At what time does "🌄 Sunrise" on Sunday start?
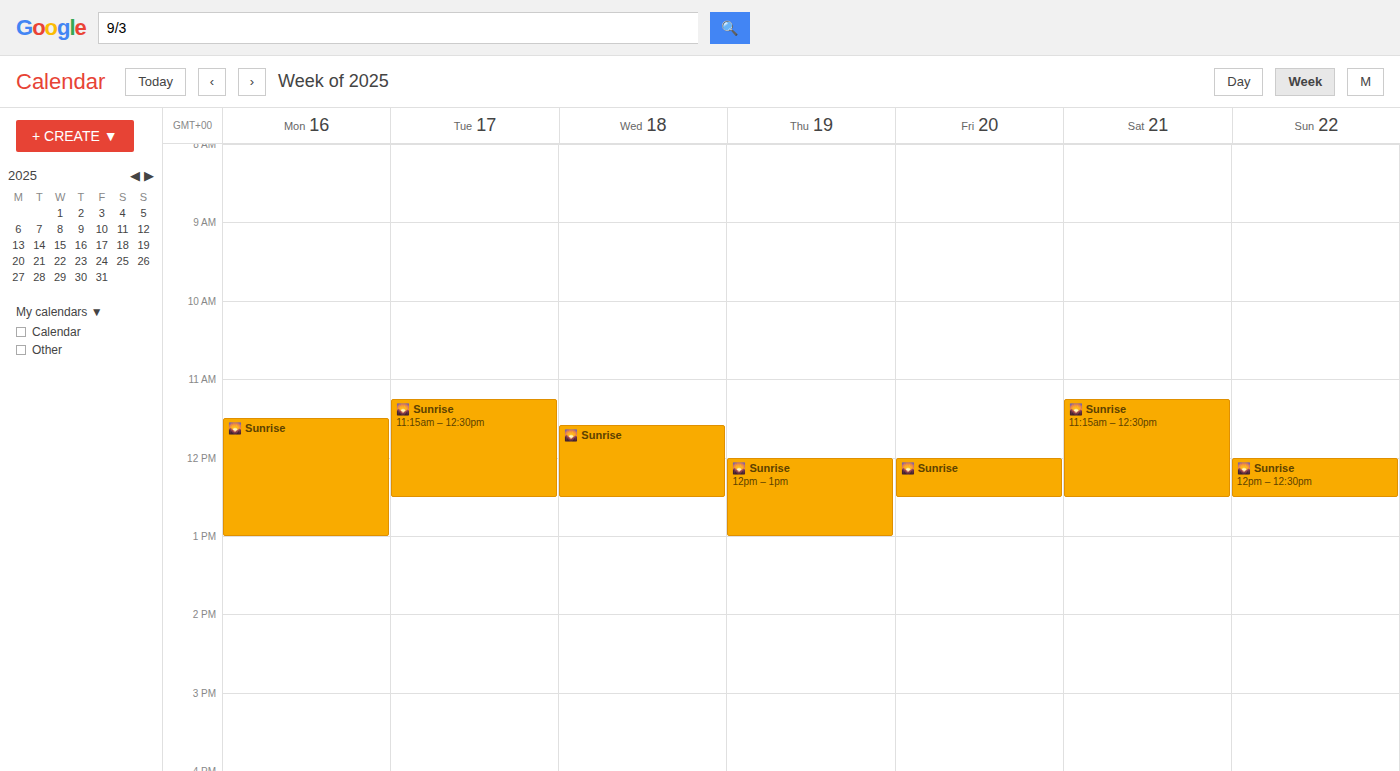
12:00 PM